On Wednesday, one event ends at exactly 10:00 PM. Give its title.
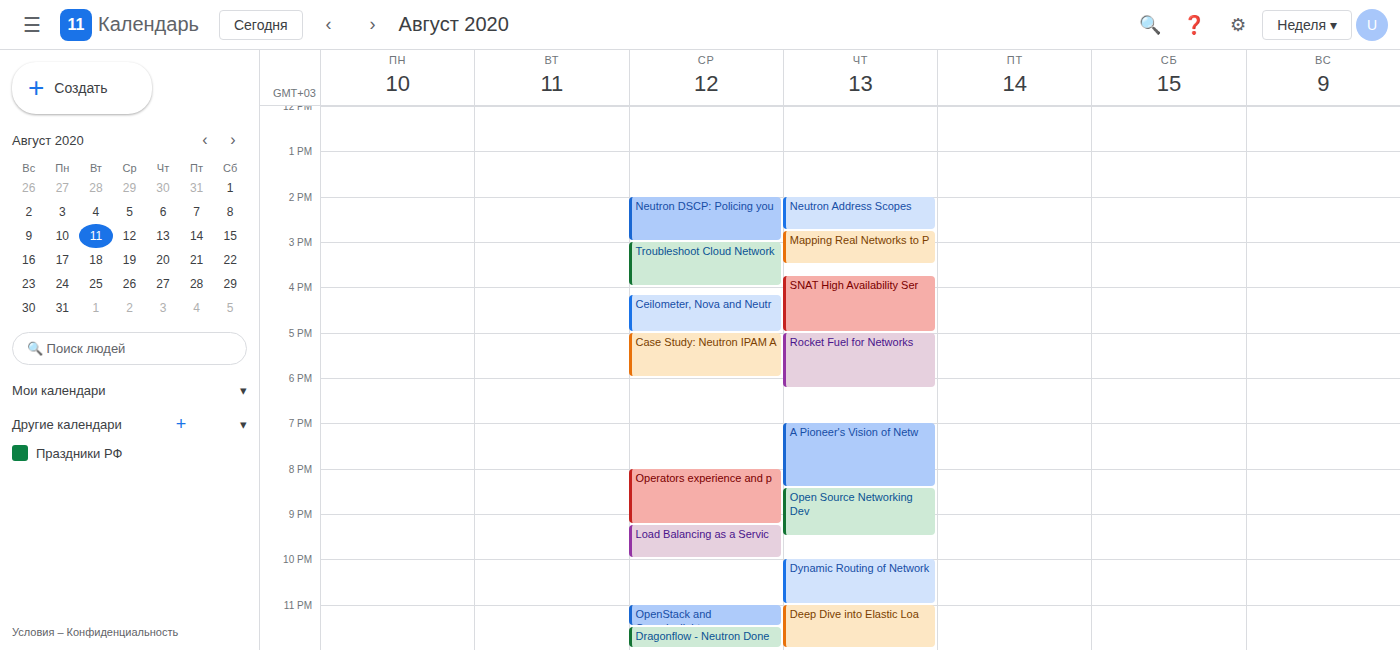
"Load Balancing as a Servic"